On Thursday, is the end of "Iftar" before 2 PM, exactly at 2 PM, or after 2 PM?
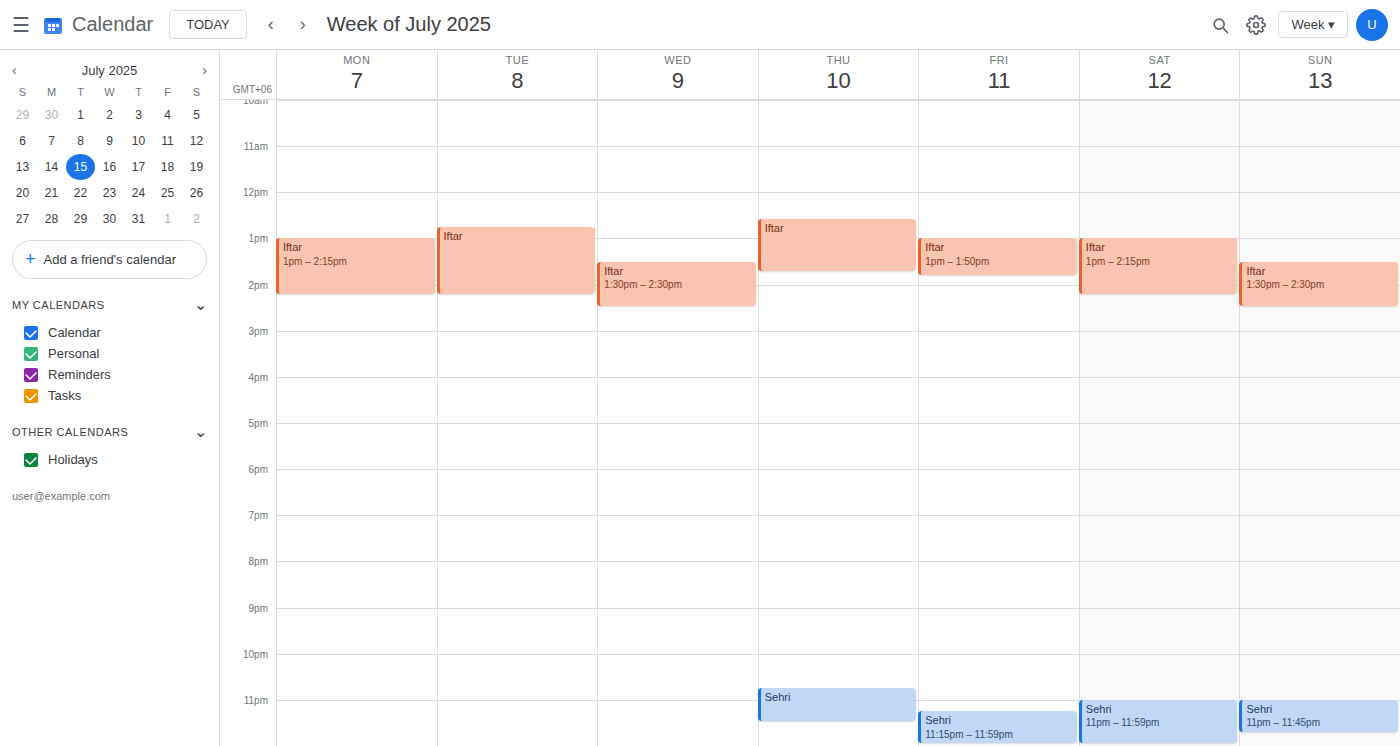
1:45 PM -- before 2 PM, 15 minutes above the 2 PM line.